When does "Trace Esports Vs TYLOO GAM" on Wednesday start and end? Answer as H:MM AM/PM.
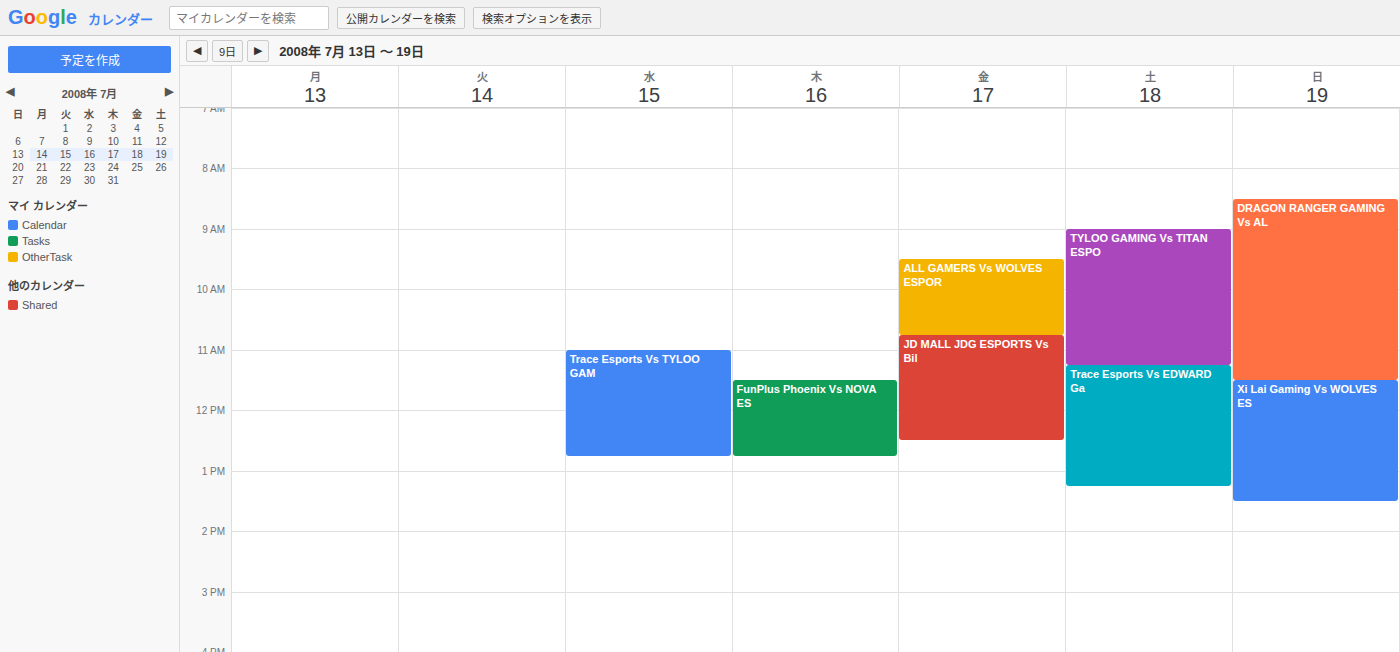
11:00 AM to 12:45 PM